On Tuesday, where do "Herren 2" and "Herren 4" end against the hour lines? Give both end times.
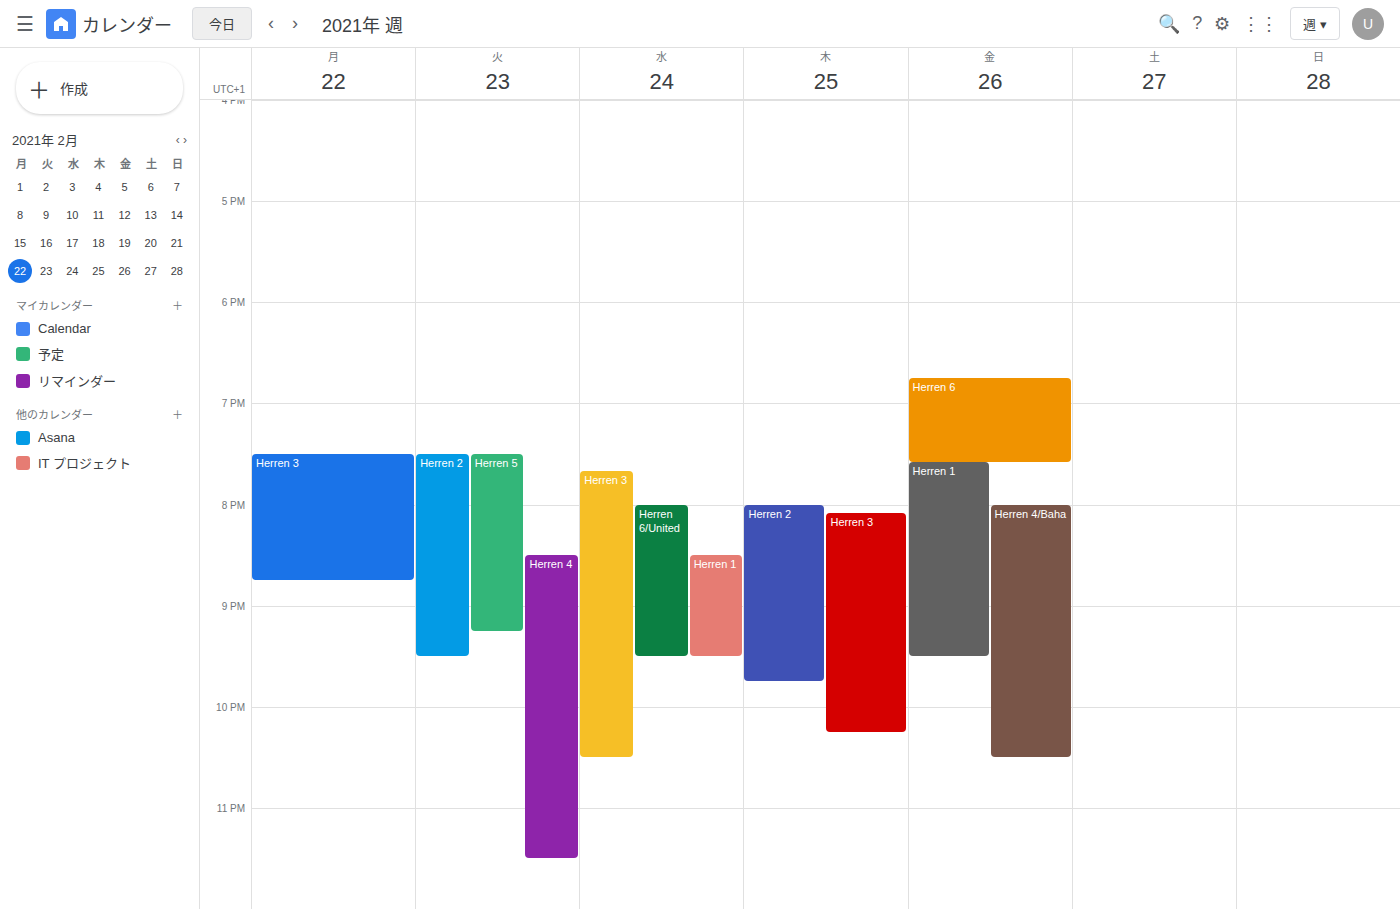
"Herren 2": 9:30 PM, halfway between the 9 PM and 10 PM lines. "Herren 4": 11:30 PM, halfway between the 11 PM and 12 AM lines.